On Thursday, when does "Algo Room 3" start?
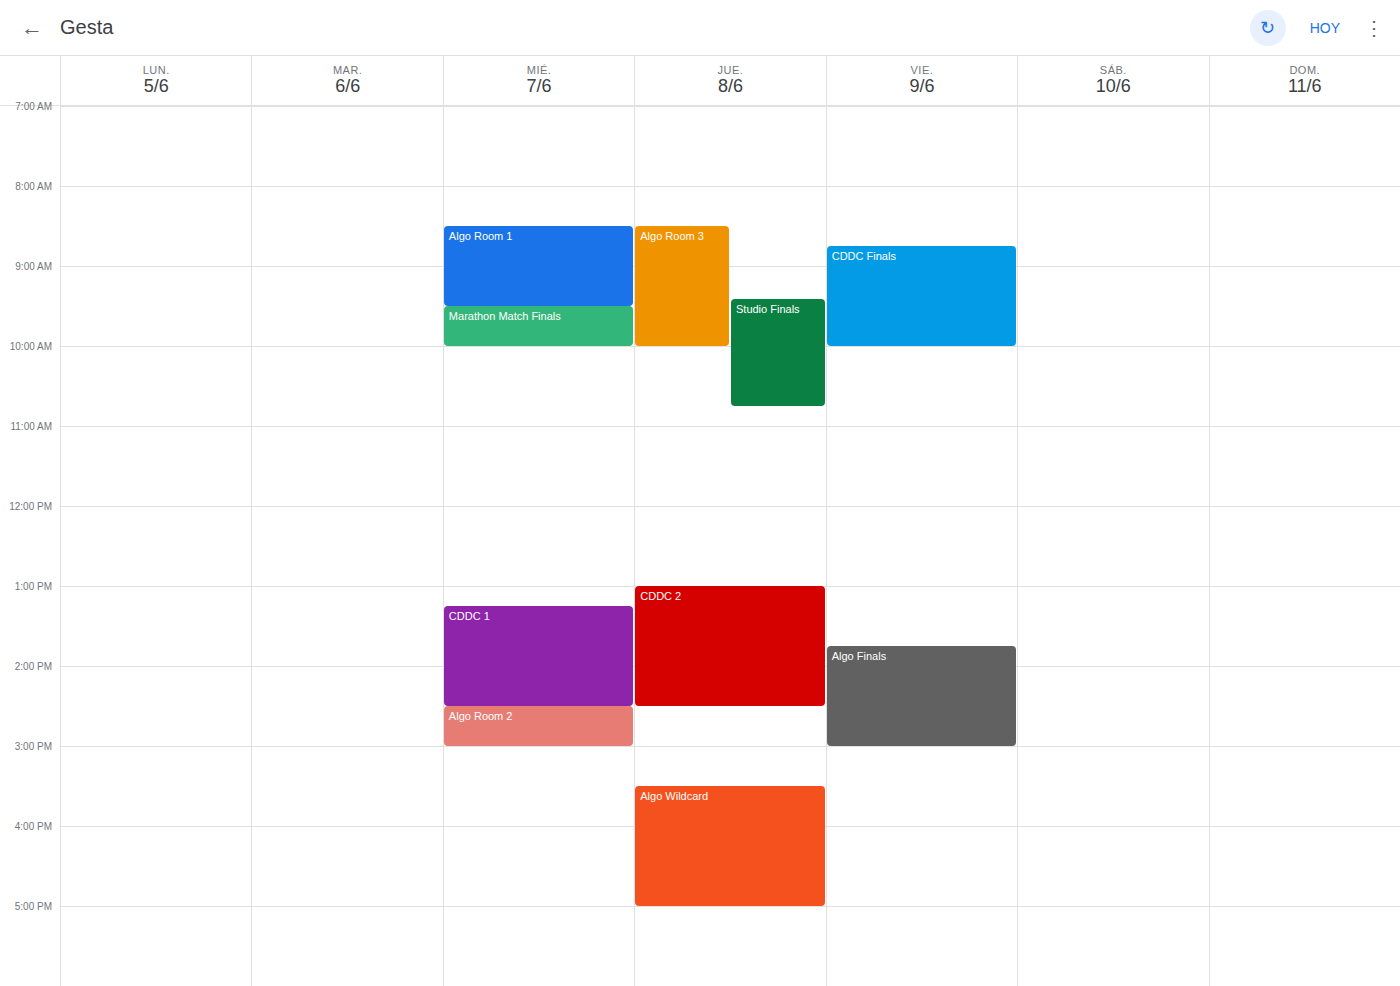
8:30 AM